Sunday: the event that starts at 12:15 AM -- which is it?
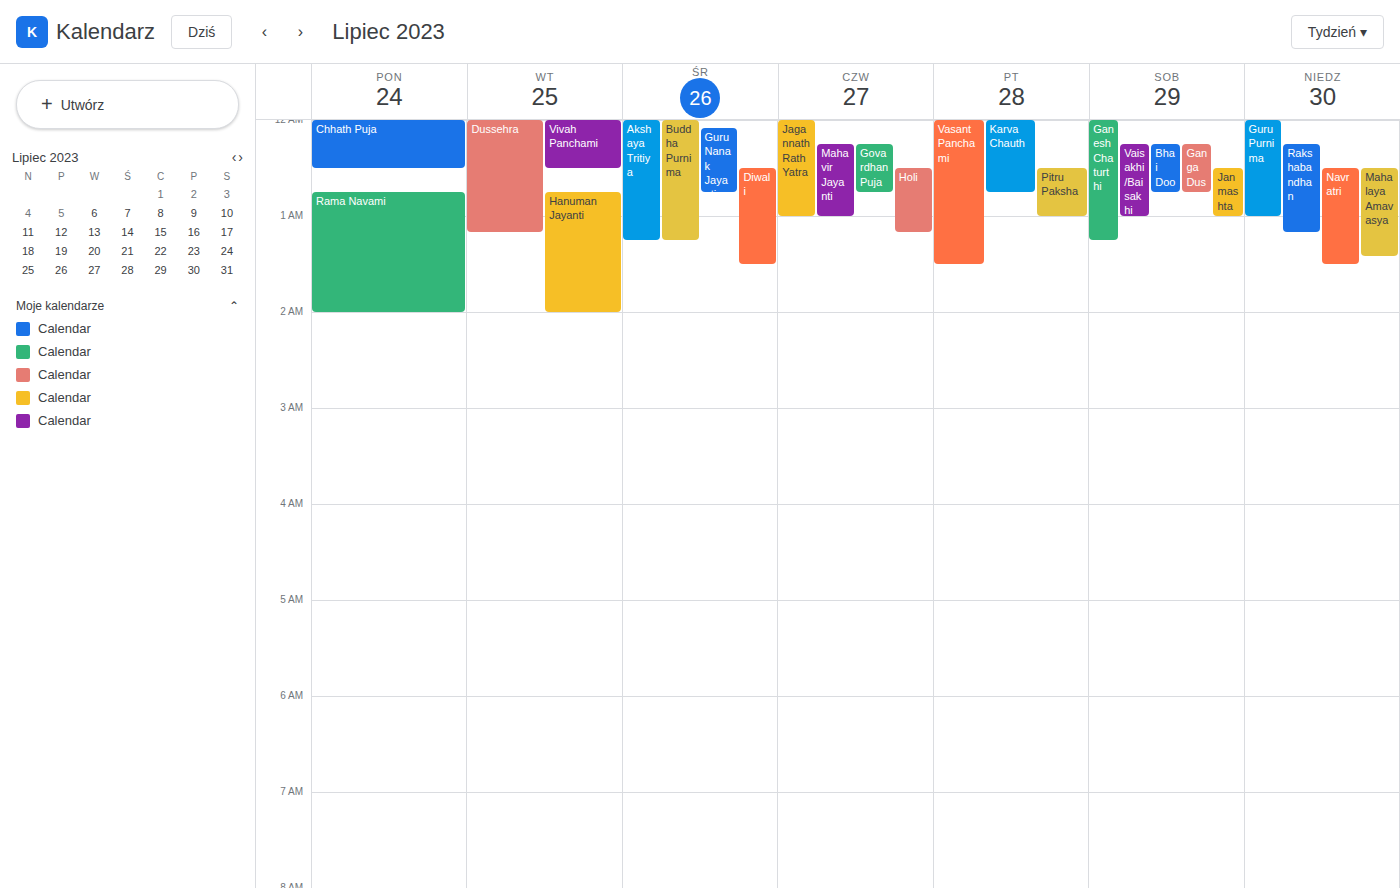
"Rakshabandhan"